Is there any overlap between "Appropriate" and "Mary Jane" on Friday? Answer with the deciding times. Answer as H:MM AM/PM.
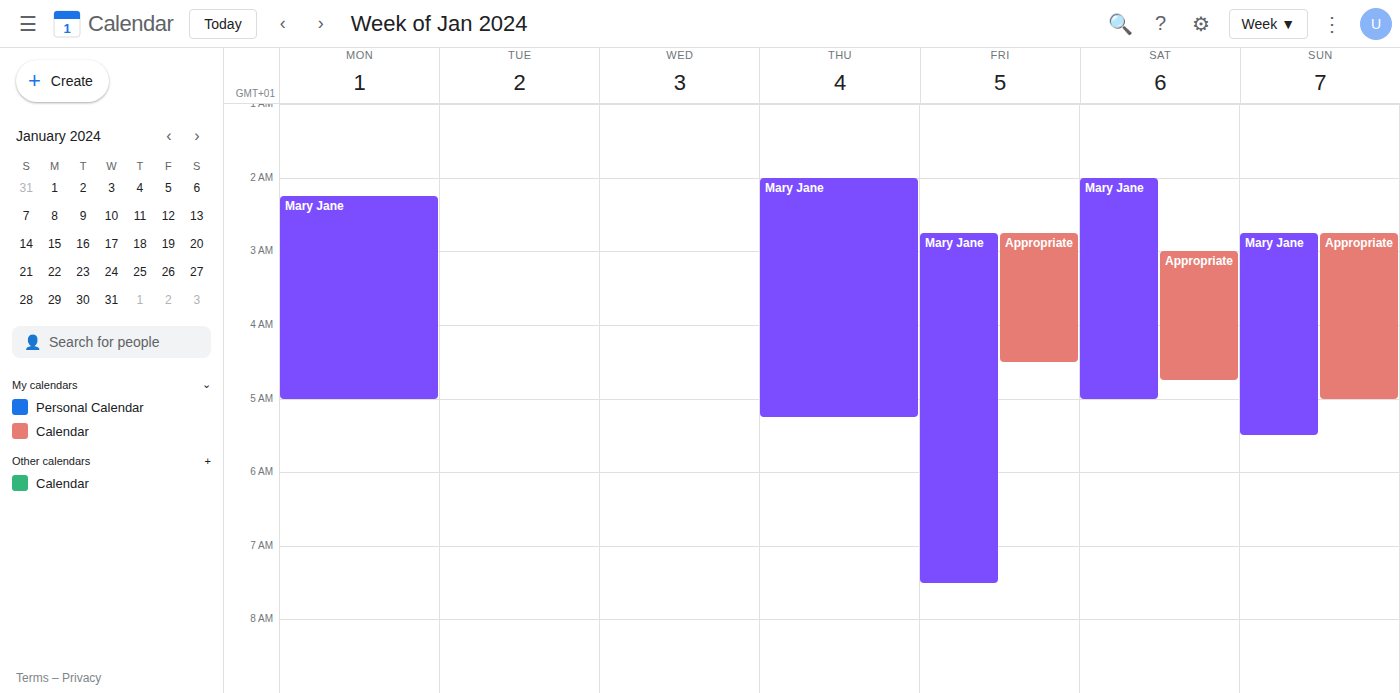
"Appropriate" runs 2:45 AM to 4:30 AM, inside "Mary Jane" -- they overlap.